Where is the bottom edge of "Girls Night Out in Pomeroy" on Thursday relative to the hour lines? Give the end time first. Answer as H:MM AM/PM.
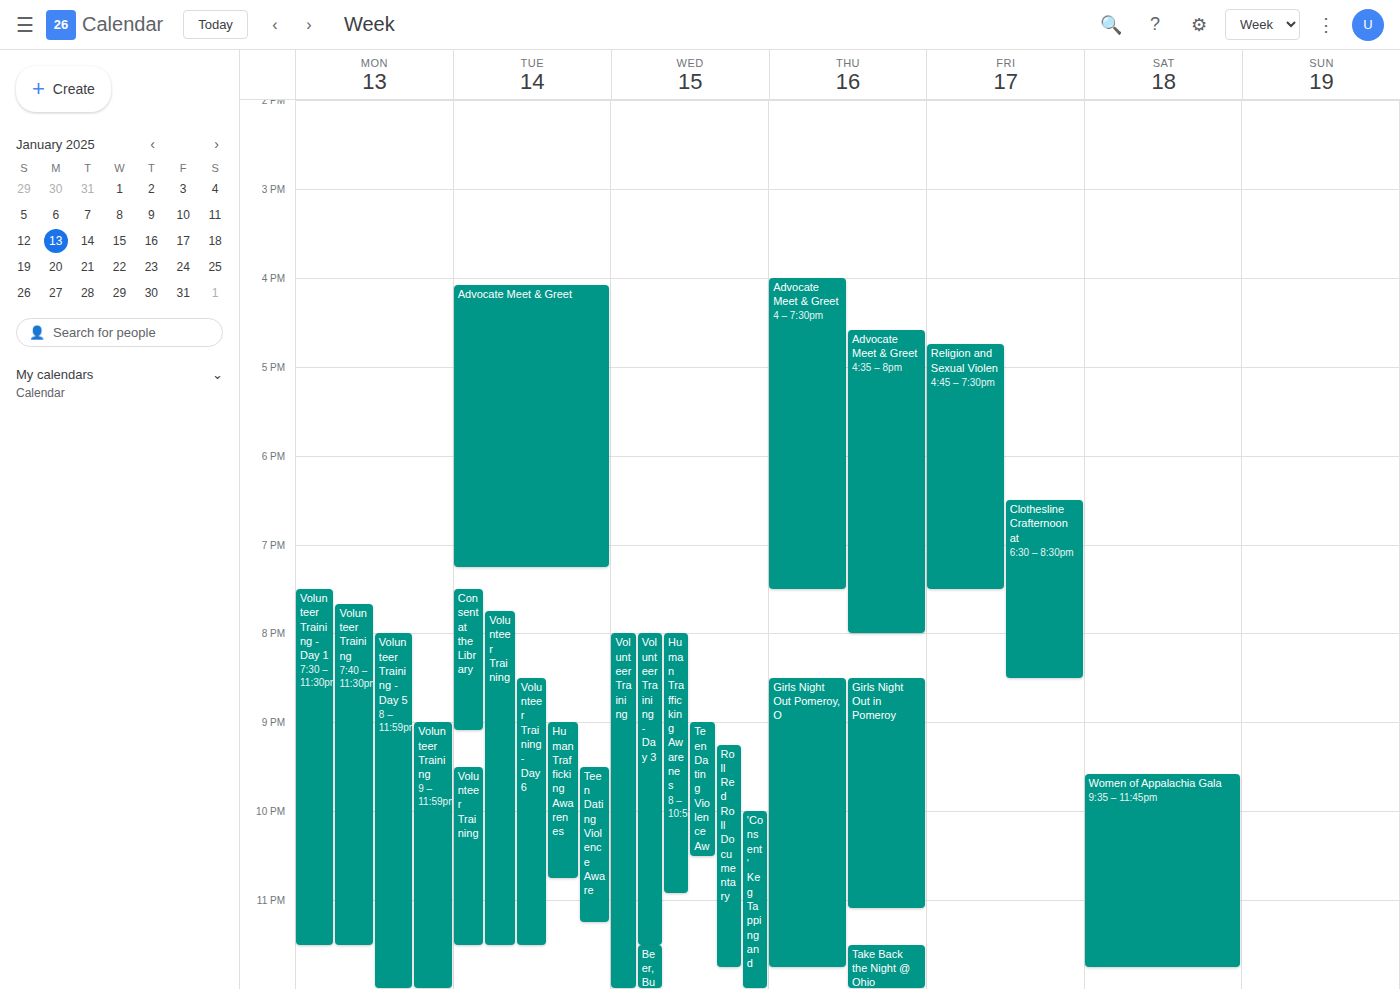
11:05 PM -- neither: 5 minutes below the 11 PM line and 55 minutes above the 12 AM line.